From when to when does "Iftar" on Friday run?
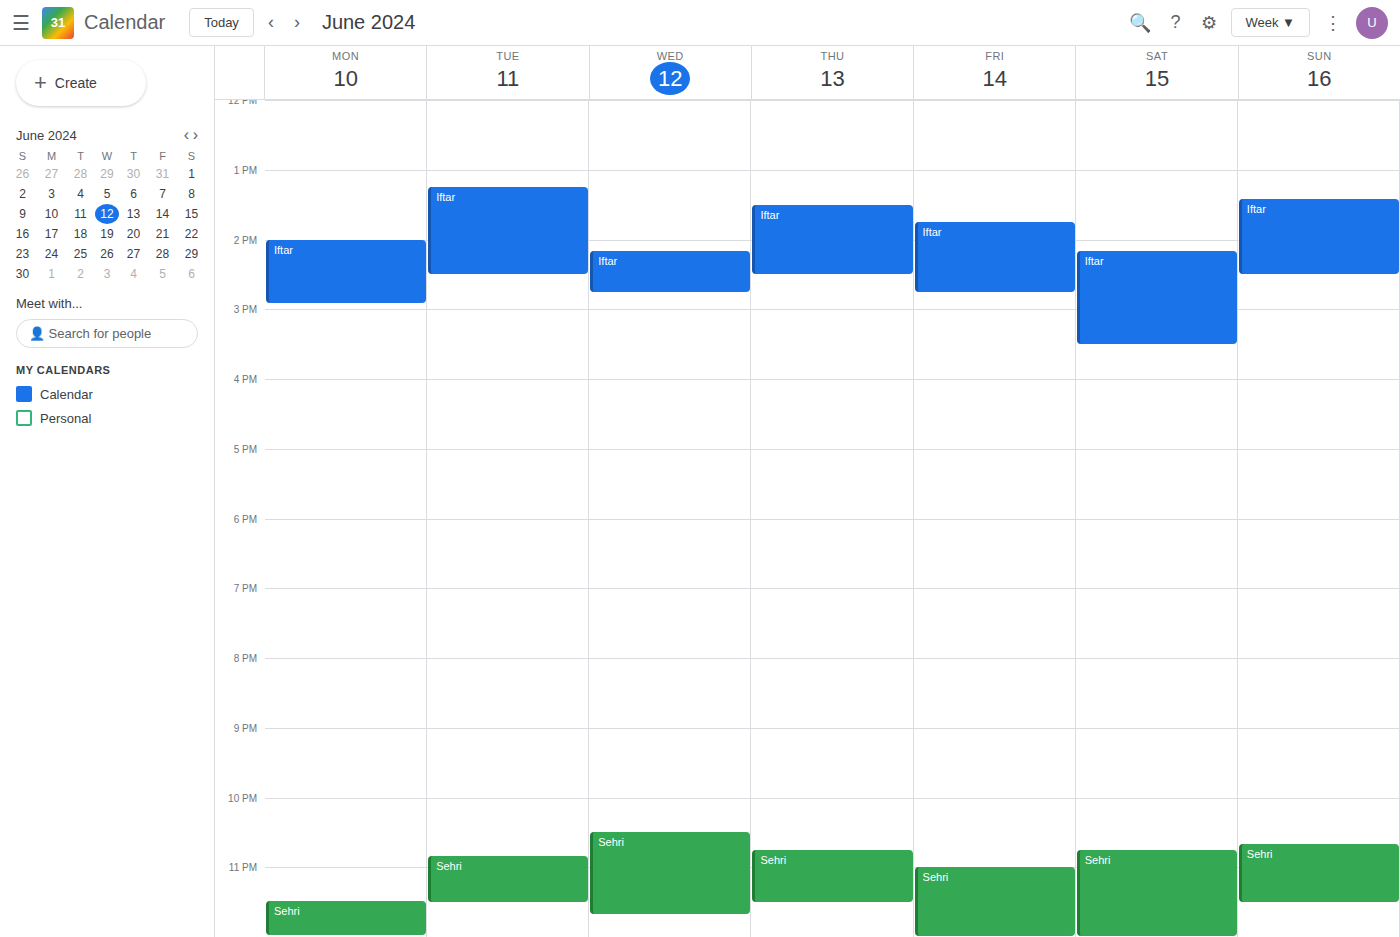
1:45 PM to 2:45 PM